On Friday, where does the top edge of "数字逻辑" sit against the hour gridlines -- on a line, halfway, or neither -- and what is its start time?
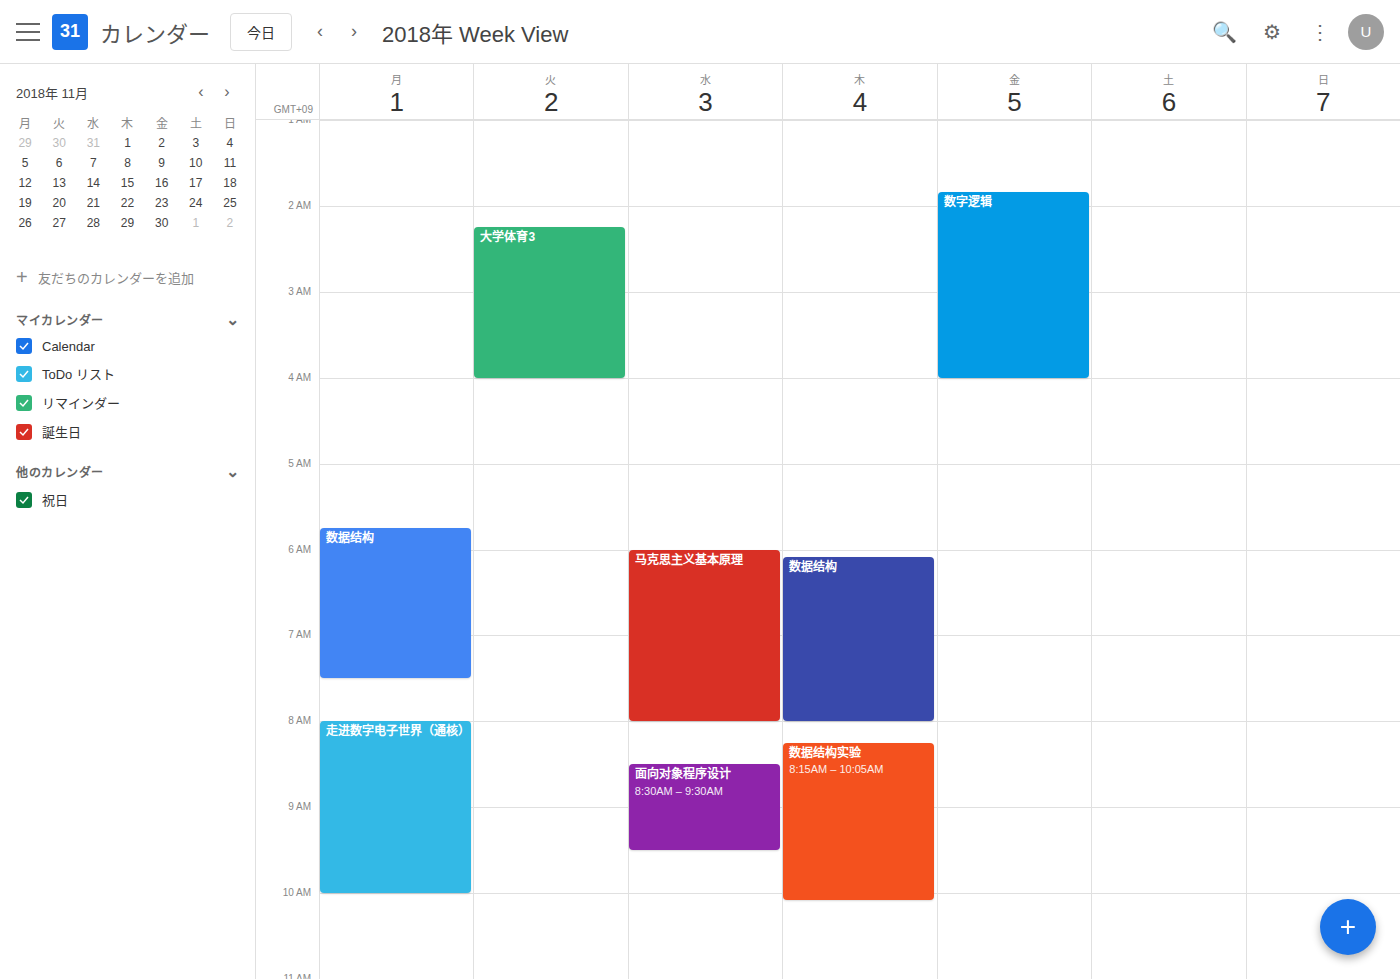
01:50 -- neither: 50 minutes below the 01:00 line and 10 minutes above the 02:00 line.